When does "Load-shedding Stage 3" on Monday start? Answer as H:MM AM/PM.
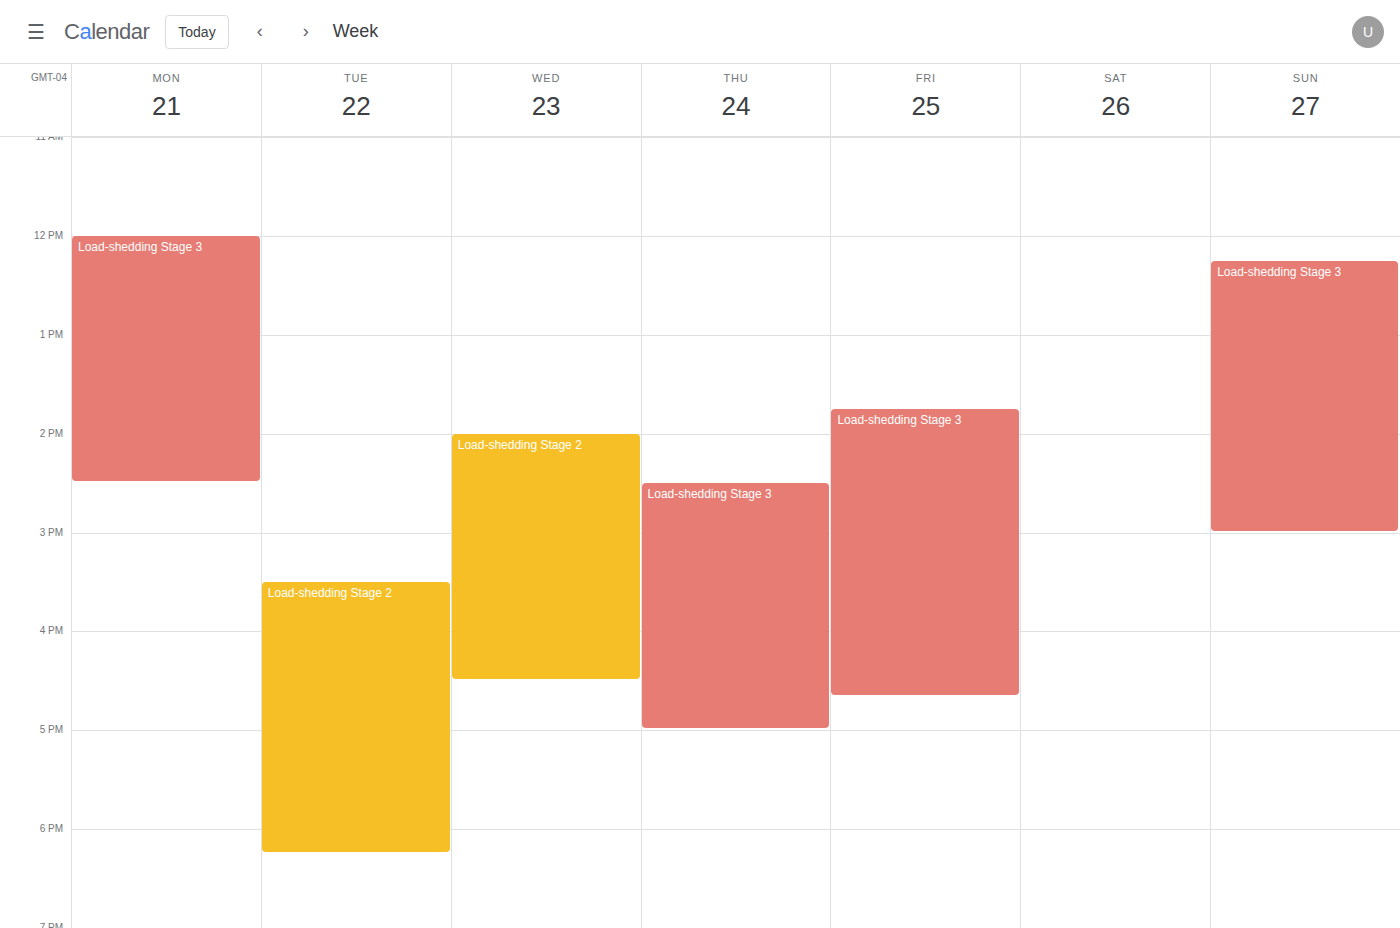
12:00 PM